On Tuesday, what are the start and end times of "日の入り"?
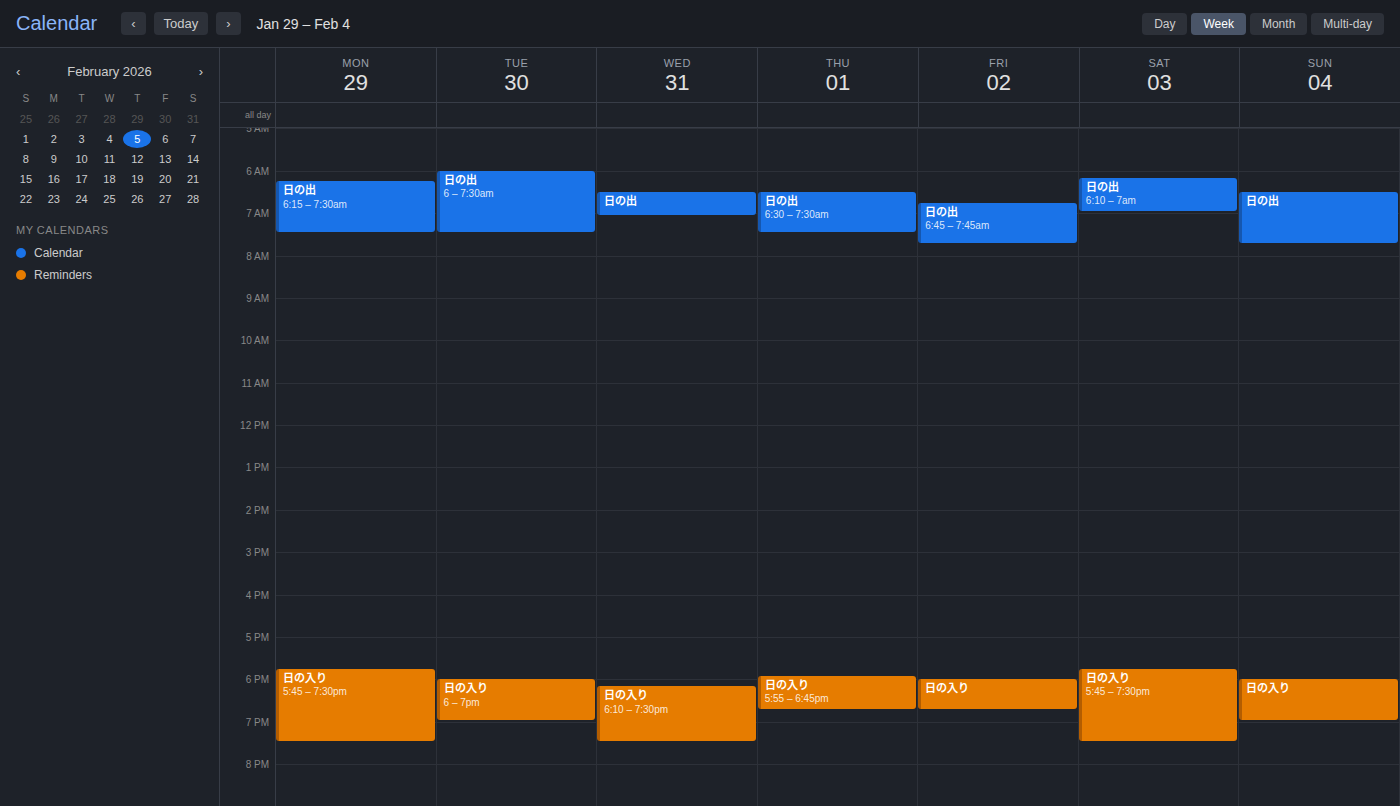
6:00 PM to 7:00 PM